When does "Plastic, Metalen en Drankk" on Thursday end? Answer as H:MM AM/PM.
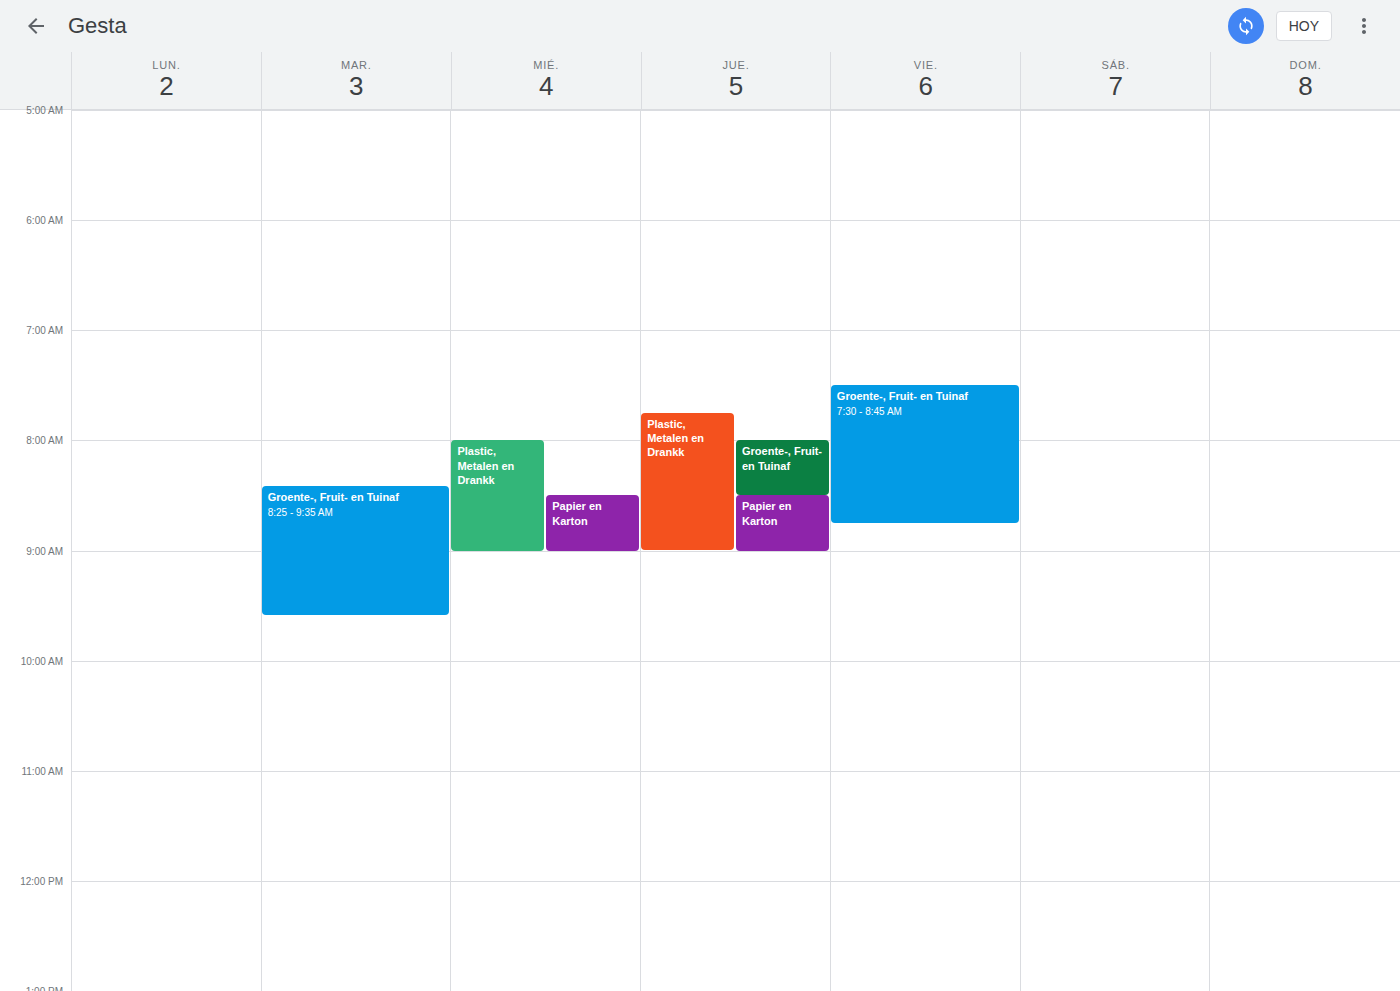
9:00 AM